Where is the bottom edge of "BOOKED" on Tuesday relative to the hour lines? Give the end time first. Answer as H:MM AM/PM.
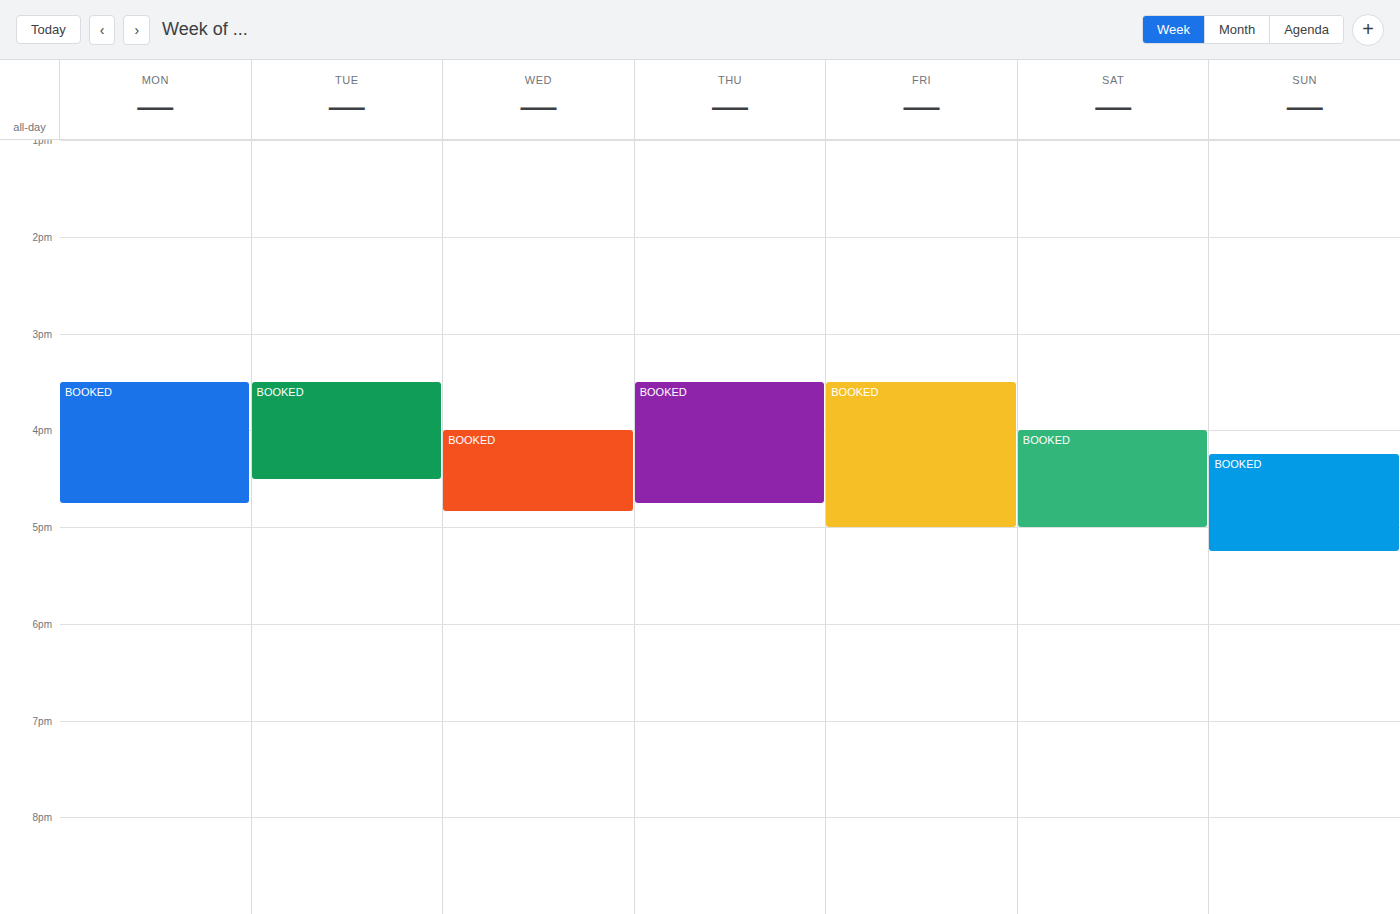
4:30 PM -- halfway between the 4 PM and 5 PM lines.